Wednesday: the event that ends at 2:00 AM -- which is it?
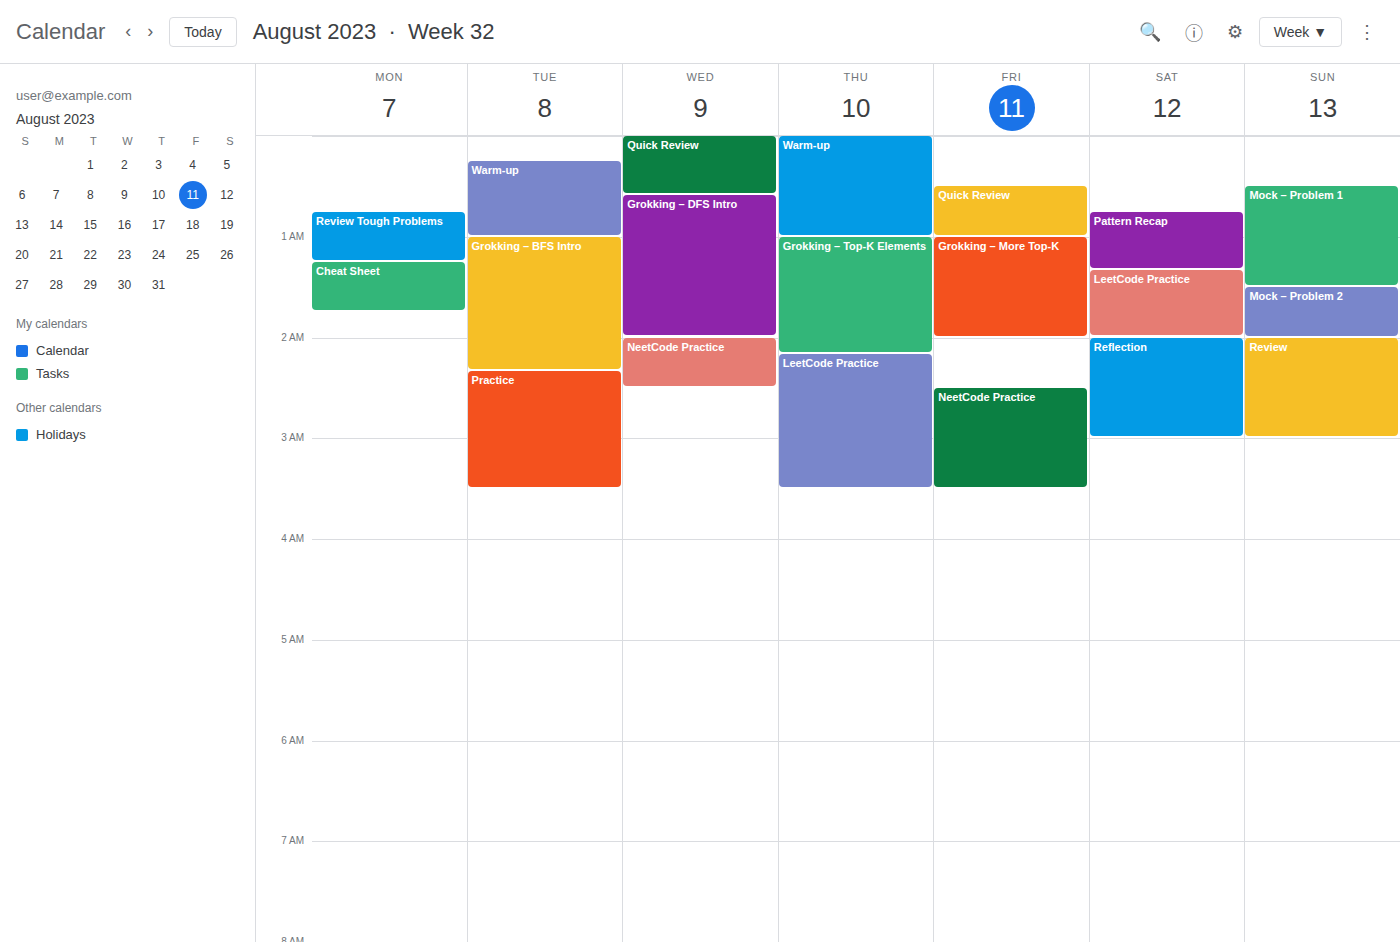
"Grokking – DFS Intro"